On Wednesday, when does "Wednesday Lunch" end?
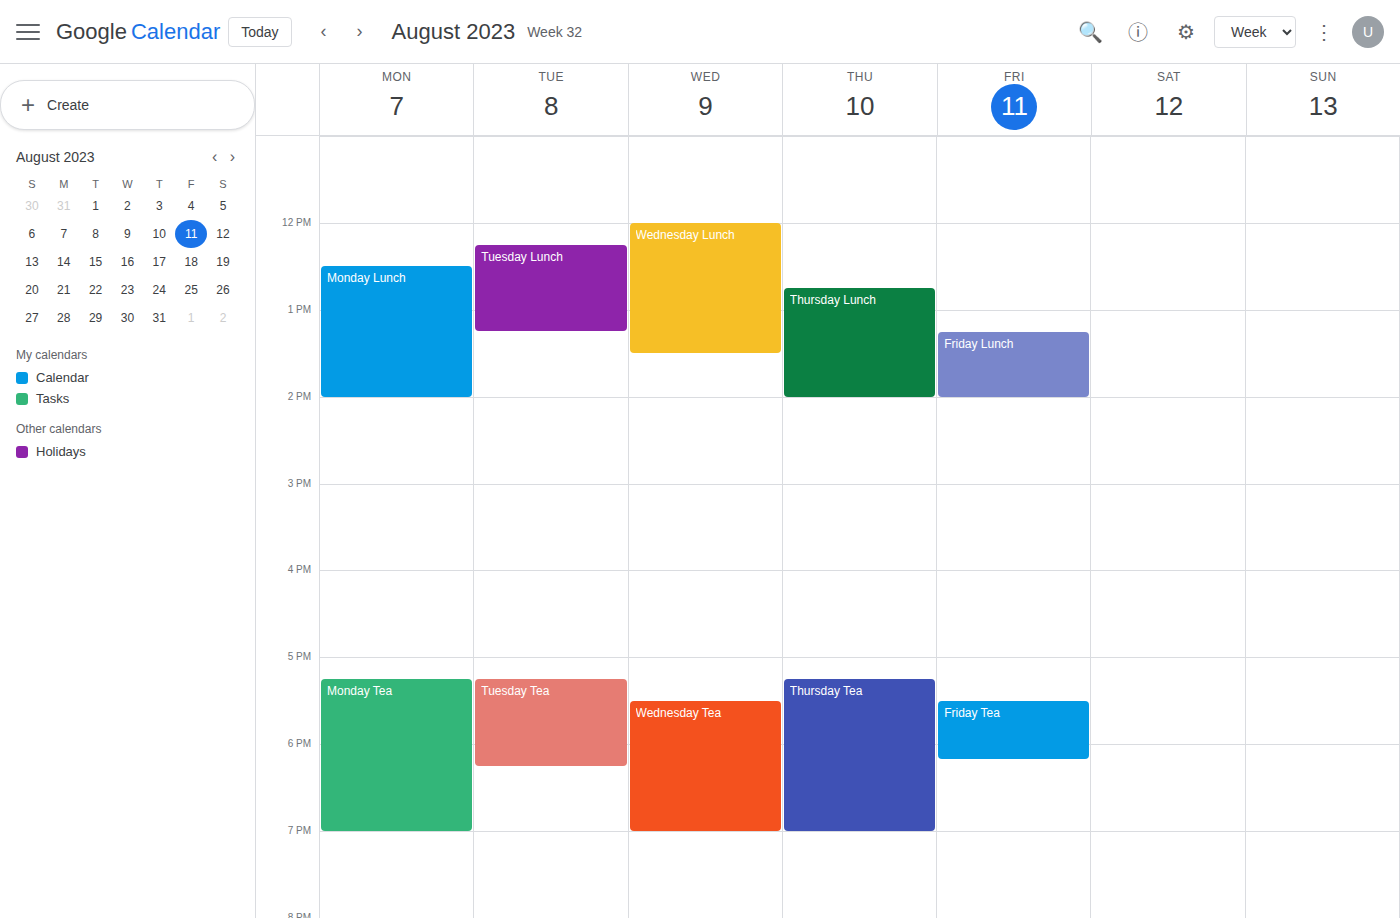
1:30 PM